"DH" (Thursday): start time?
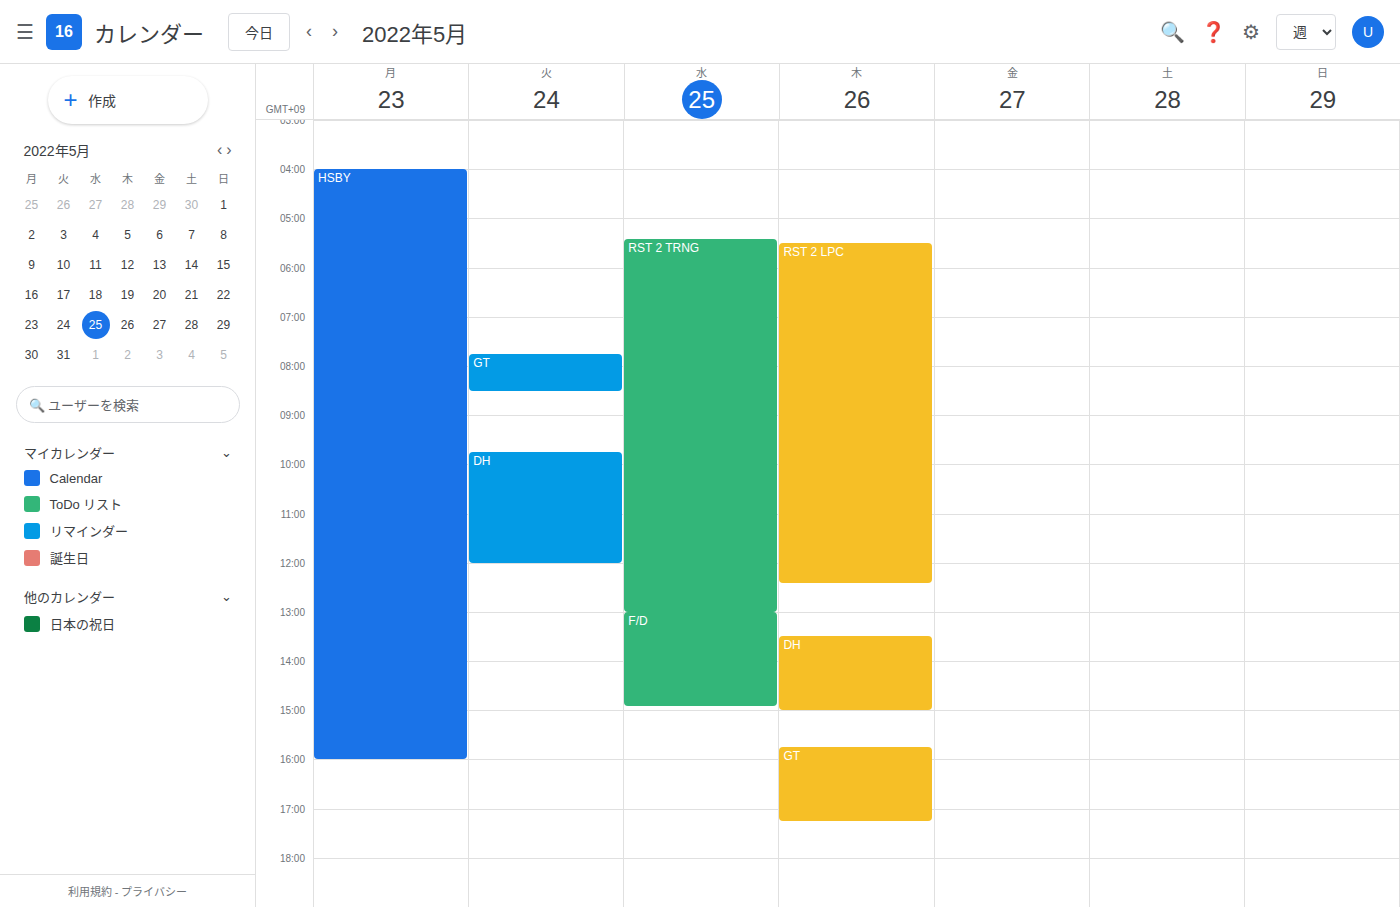
1:30 PM